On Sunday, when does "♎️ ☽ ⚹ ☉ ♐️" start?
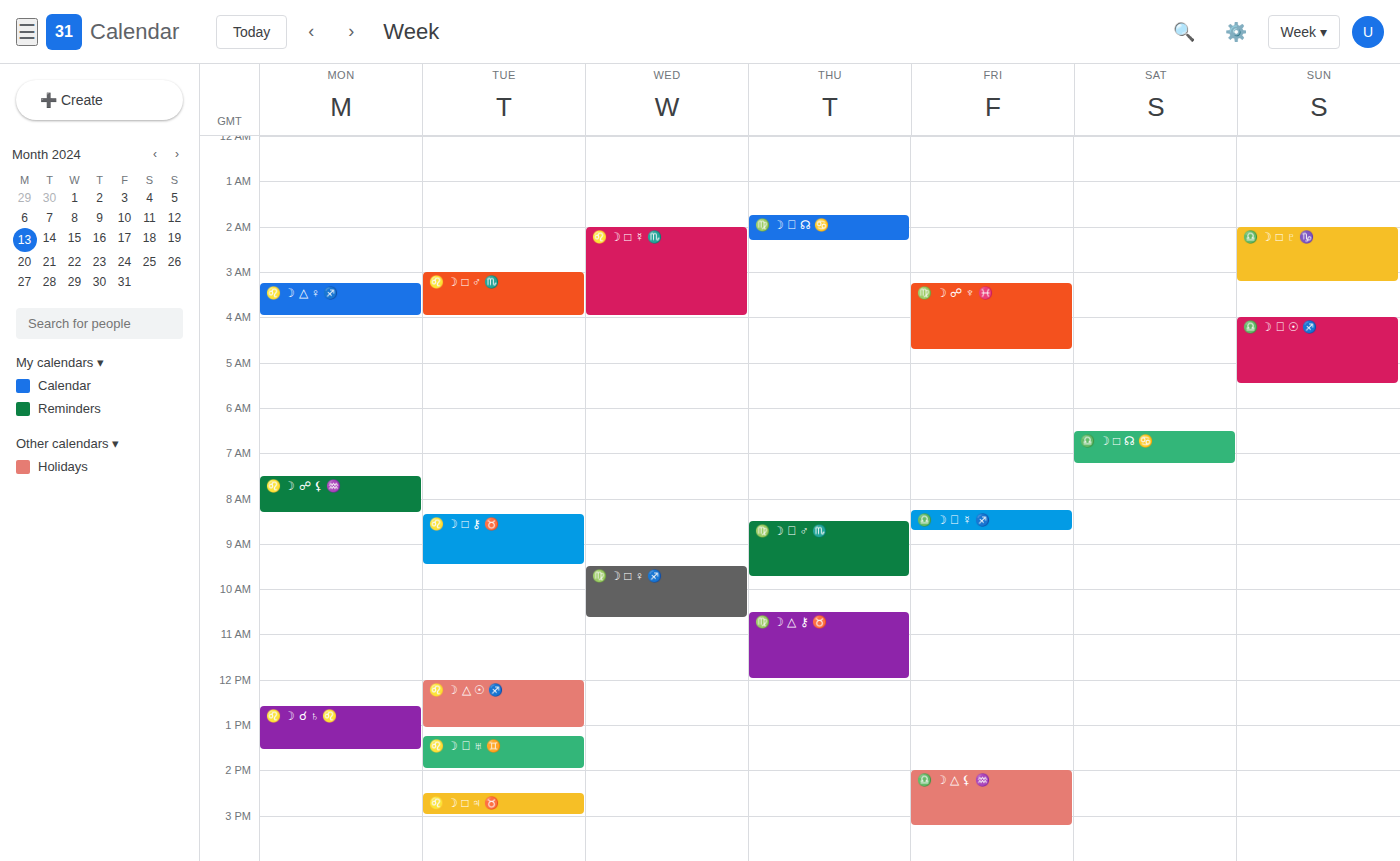
4:00 AM